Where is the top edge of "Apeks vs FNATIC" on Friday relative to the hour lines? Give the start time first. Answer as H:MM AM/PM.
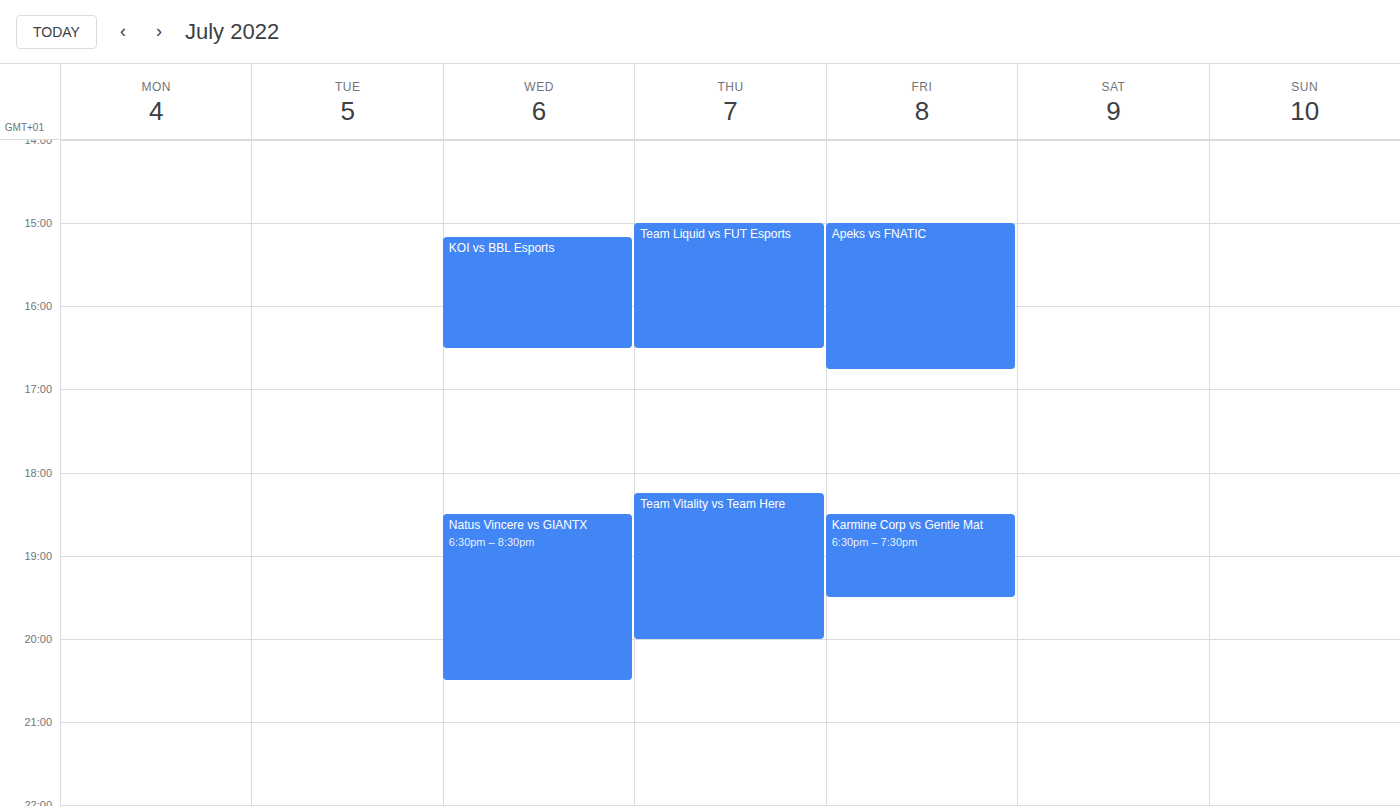
3:00 PM -- exactly on the 3 PM line.